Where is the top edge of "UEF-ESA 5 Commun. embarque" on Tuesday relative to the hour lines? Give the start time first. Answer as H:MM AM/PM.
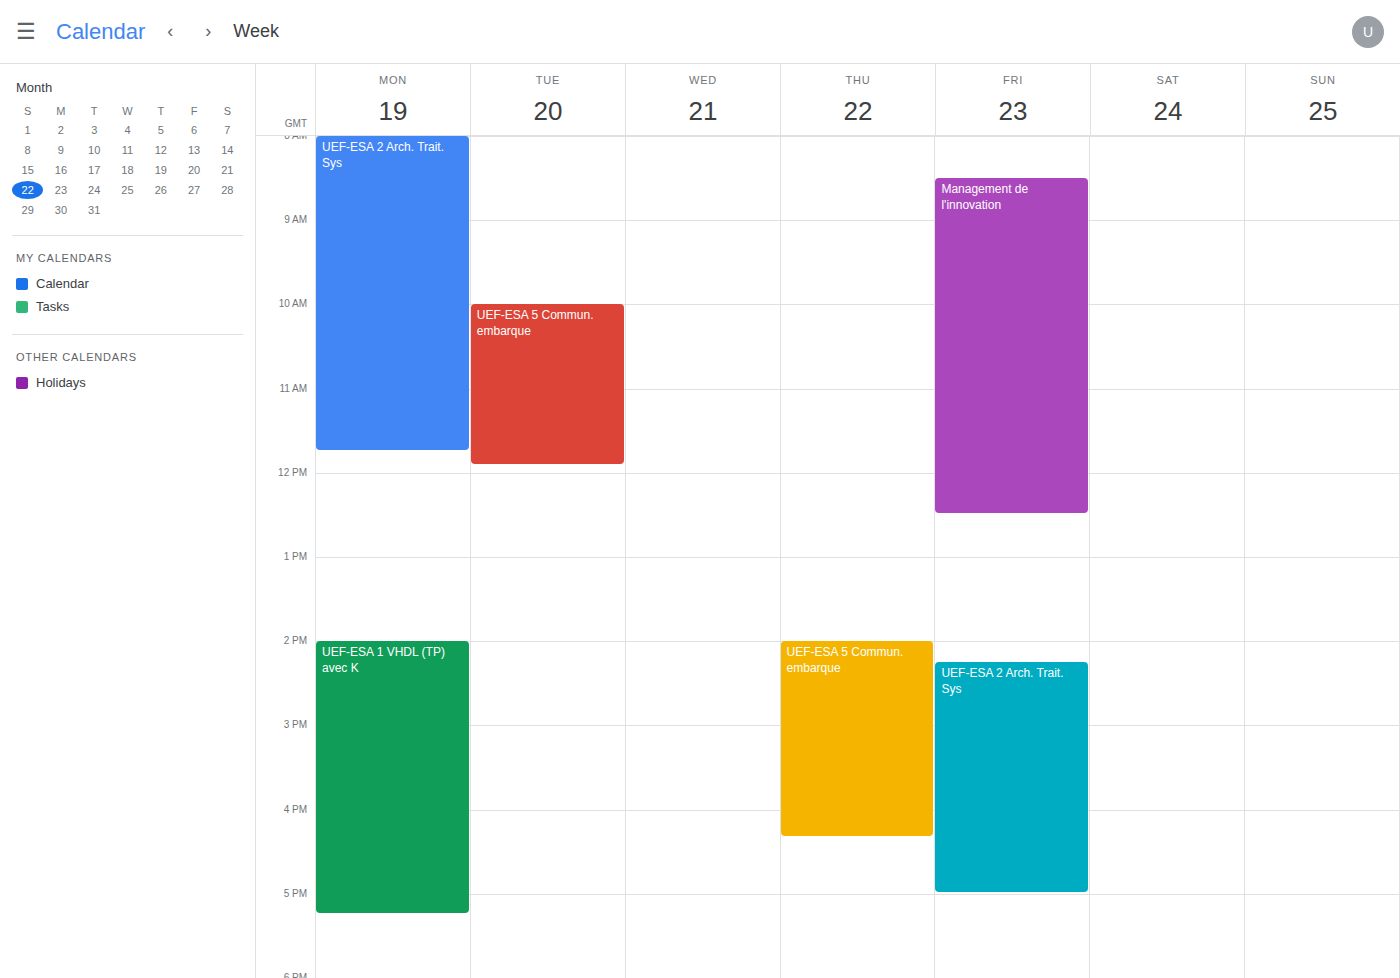
10:00 AM -- exactly on the 10 AM line.